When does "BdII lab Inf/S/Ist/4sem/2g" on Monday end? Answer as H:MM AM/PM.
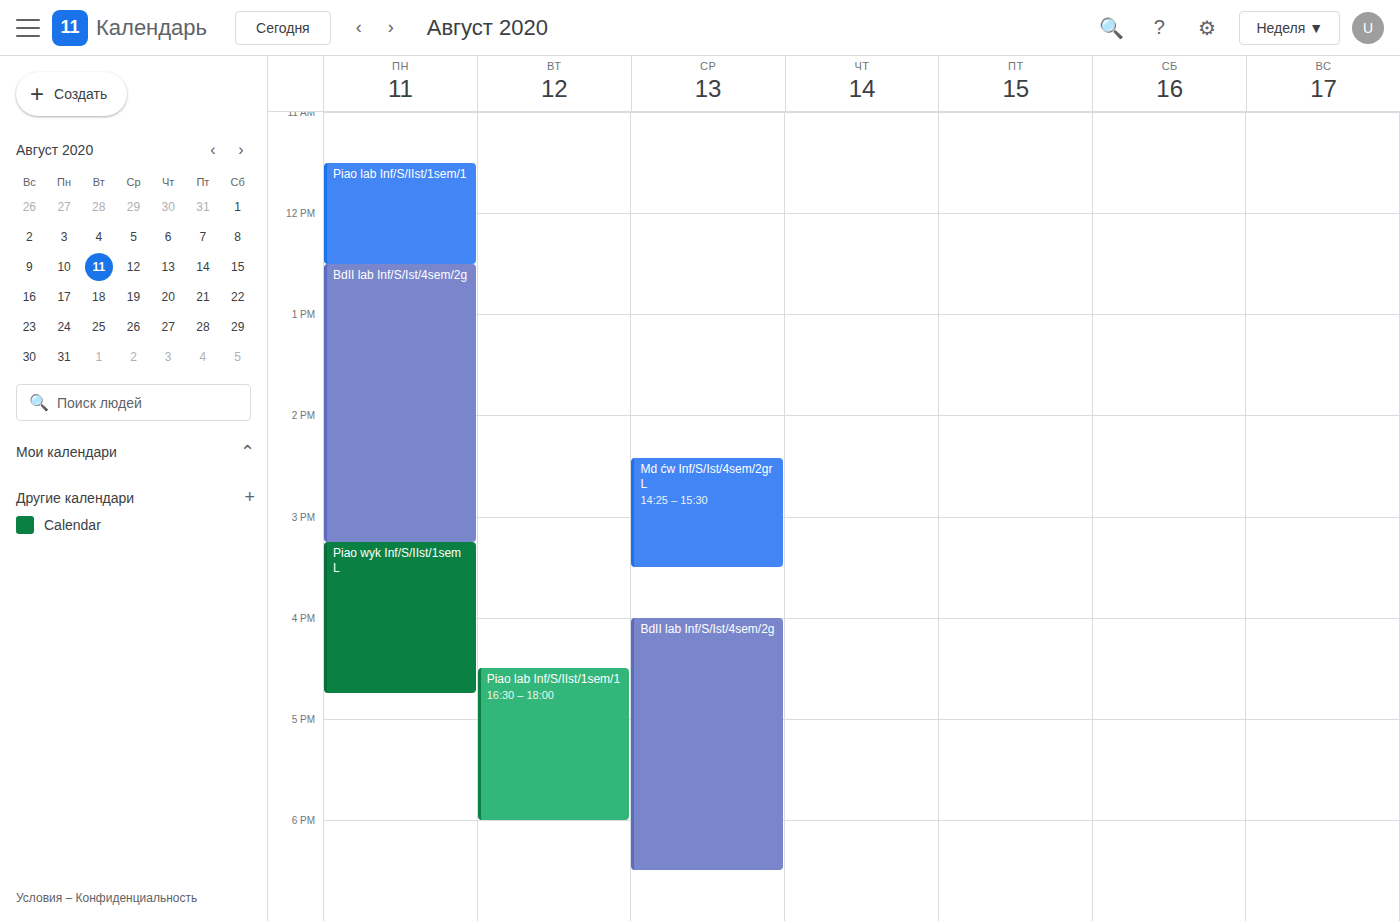
3:15 PM